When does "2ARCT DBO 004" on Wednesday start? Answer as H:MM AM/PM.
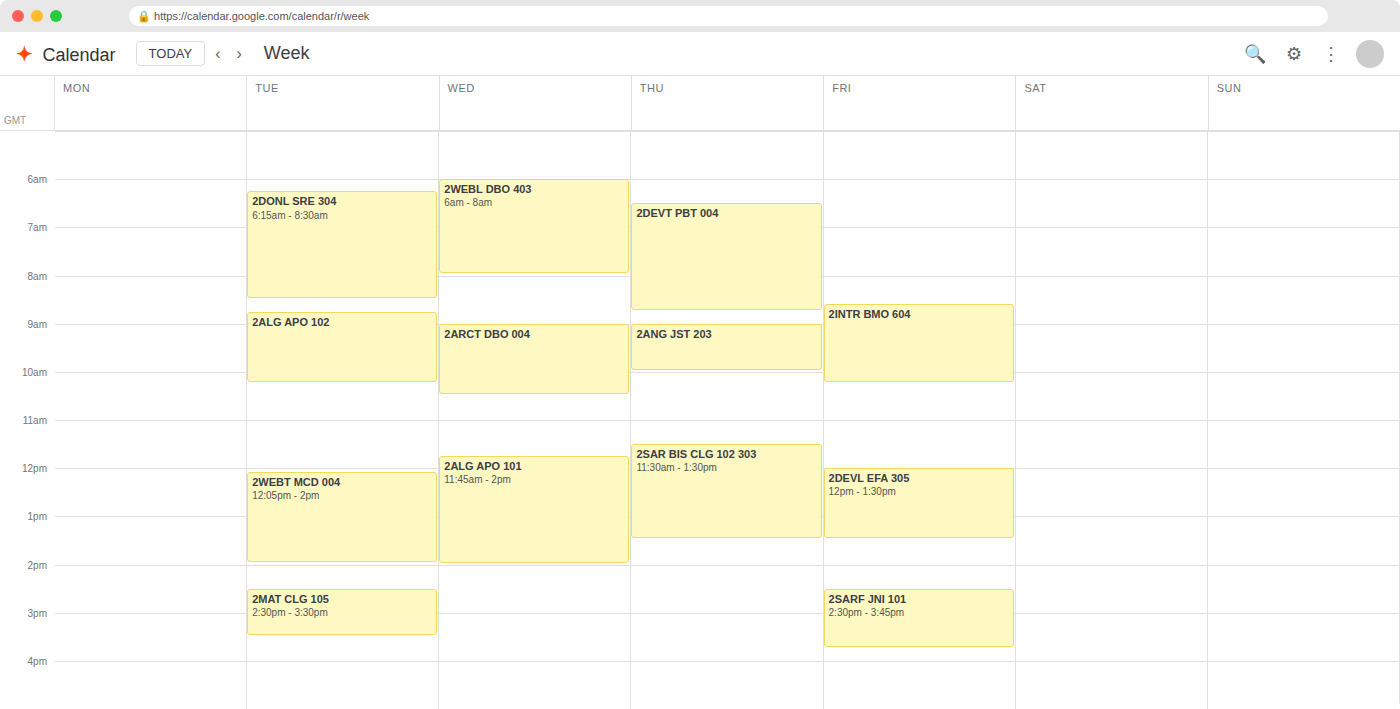
9:00 AM